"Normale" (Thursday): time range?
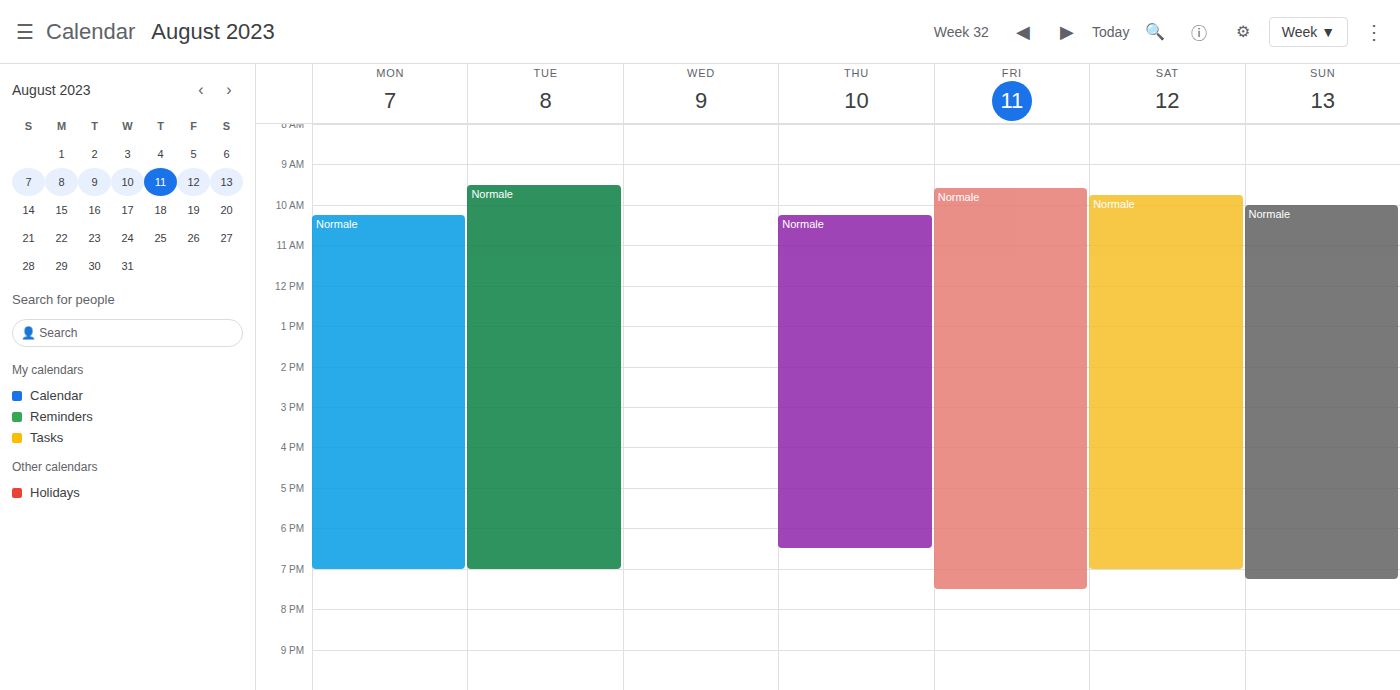
10:15 AM to 6:30 PM